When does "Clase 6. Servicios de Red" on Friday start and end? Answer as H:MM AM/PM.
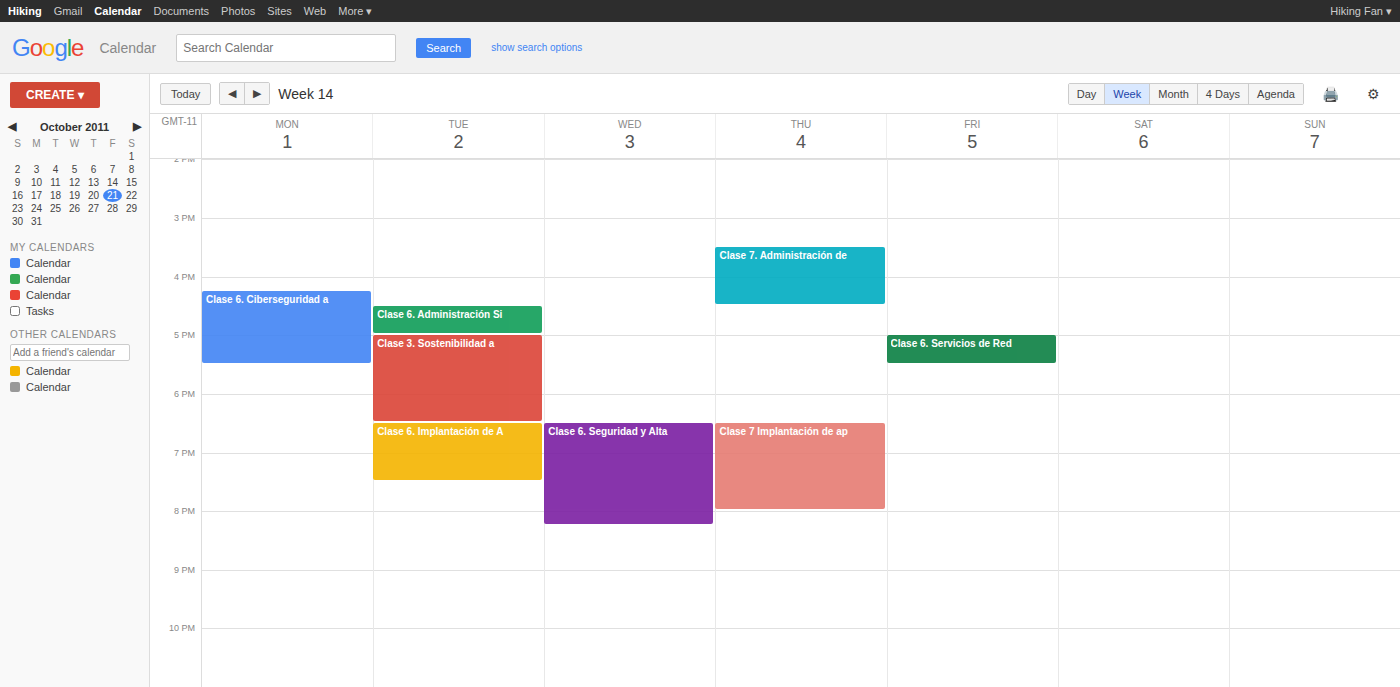
5:00 PM to 5:30 PM